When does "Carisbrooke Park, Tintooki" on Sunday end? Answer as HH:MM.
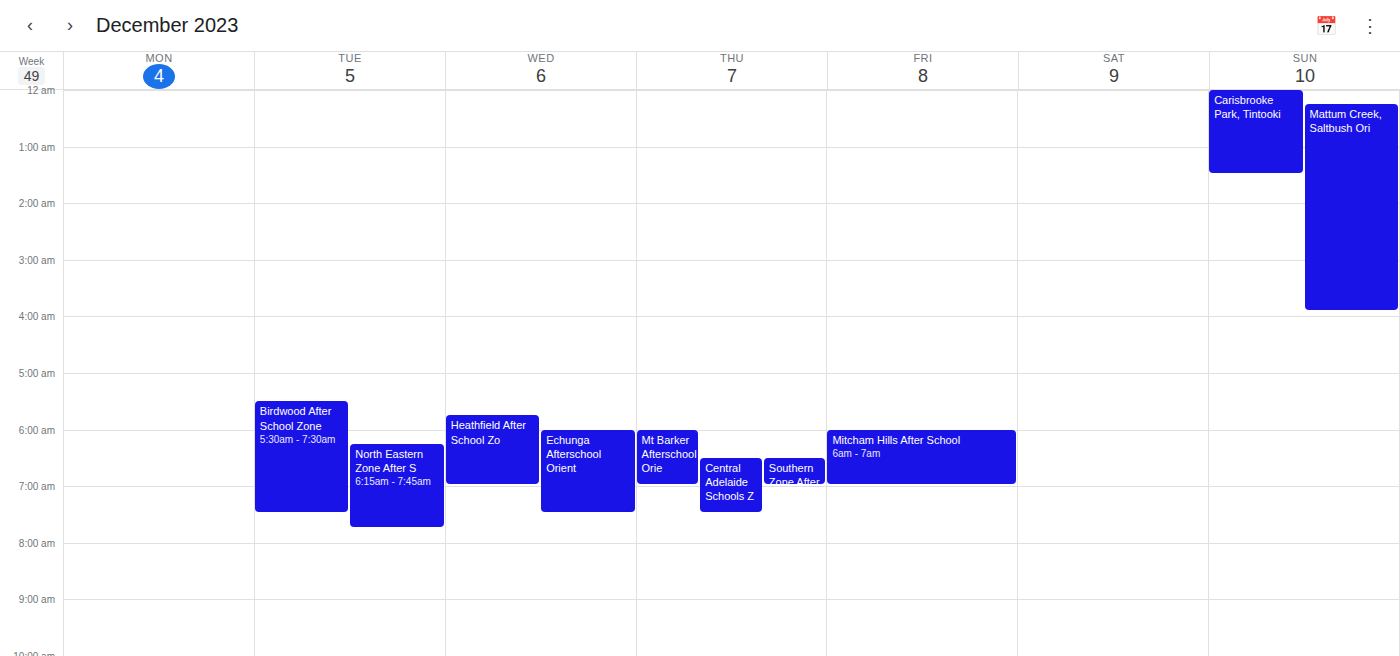
01:30